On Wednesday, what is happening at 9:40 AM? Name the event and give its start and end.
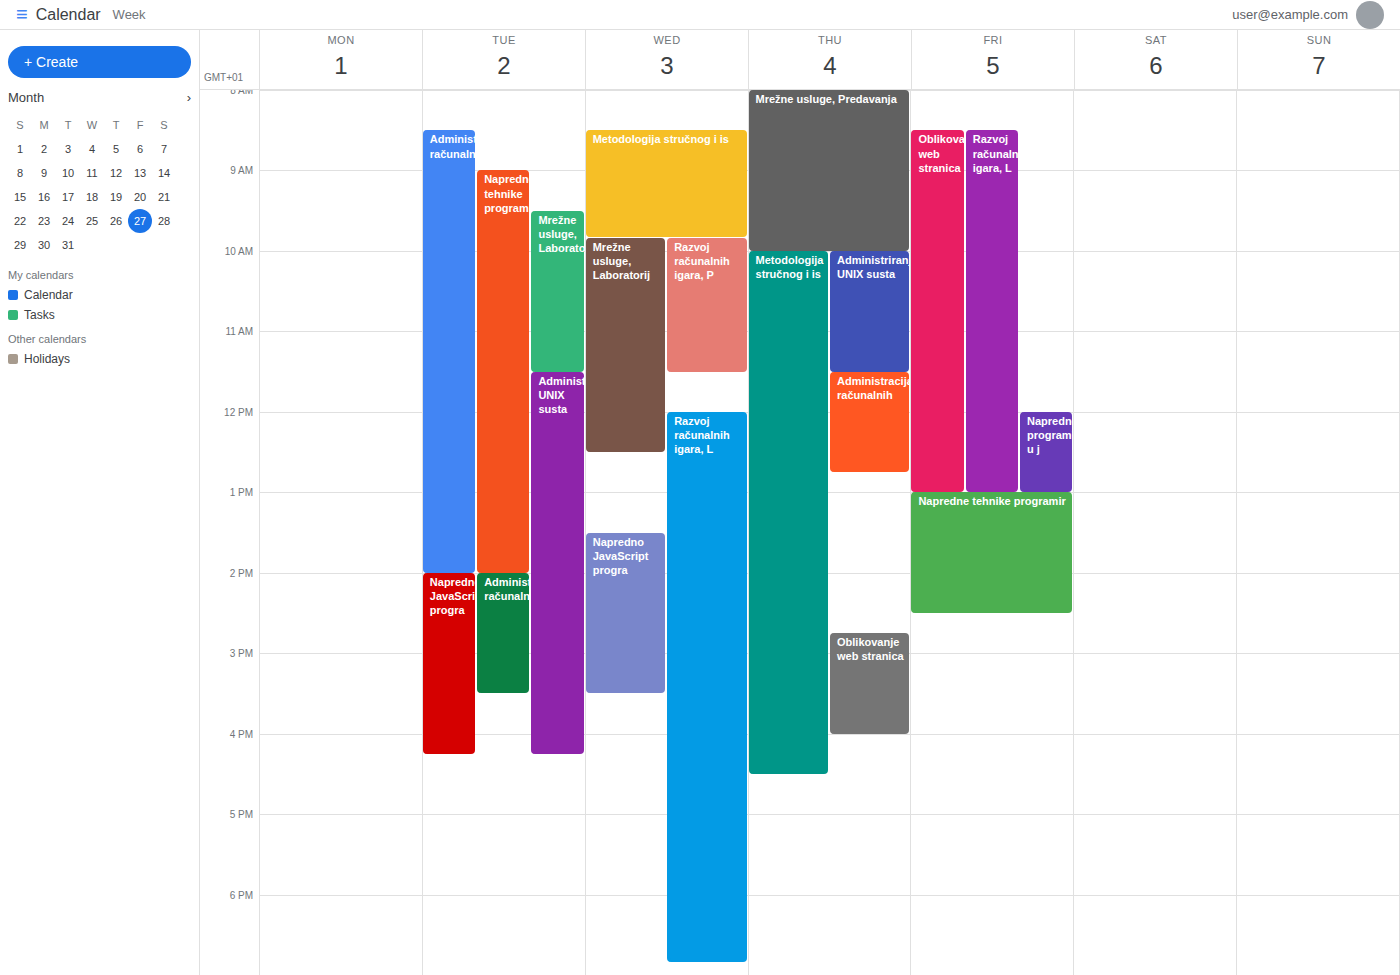
"Metodologija stručnog i is", 8:30 AM to 9:50 AM